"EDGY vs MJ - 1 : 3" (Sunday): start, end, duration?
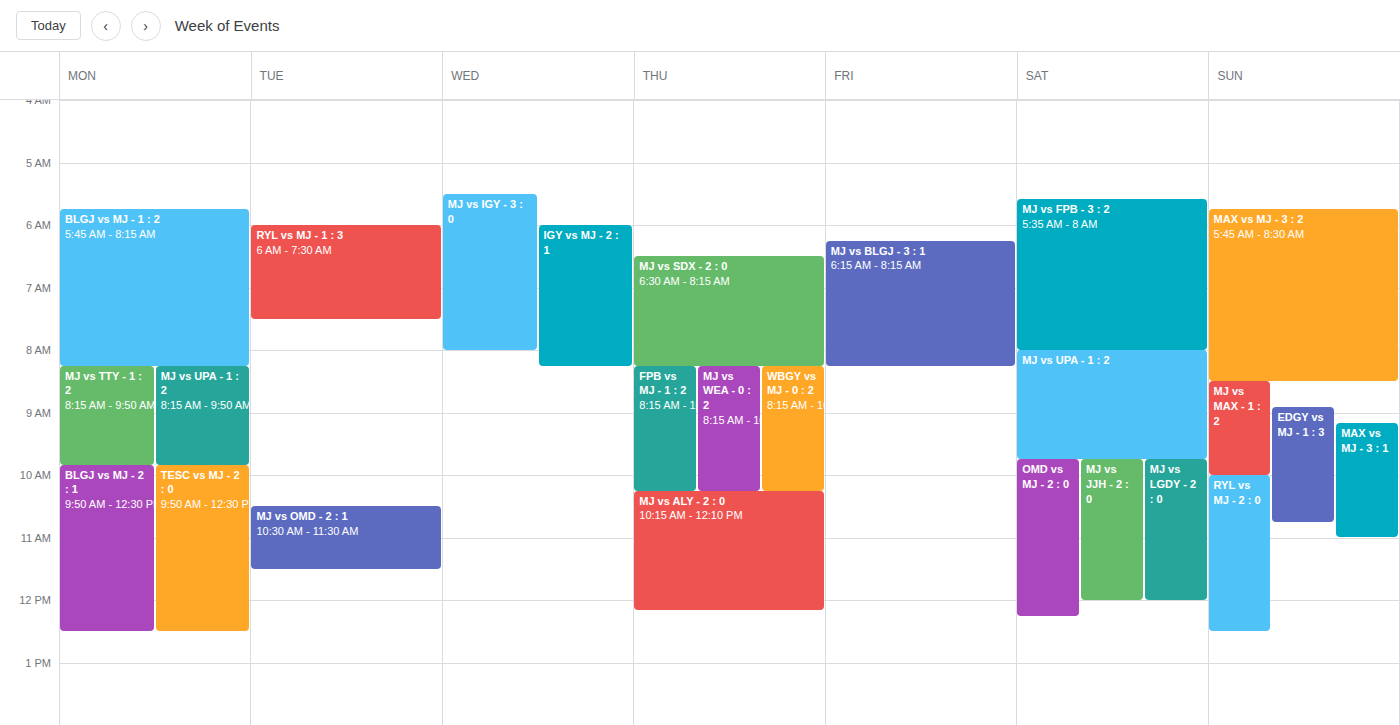
8:55 AM to 10:45 AM, 1 hour 50 minutes